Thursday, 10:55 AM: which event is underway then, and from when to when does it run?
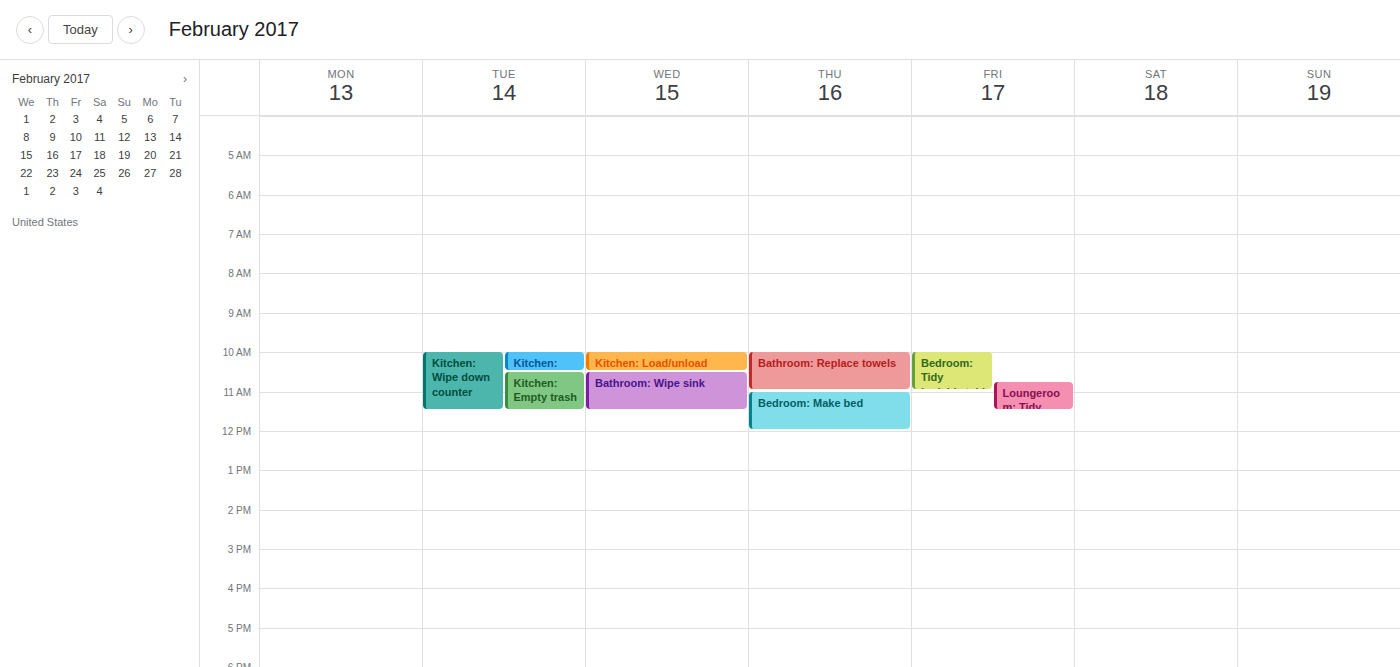
"Bathroom: Replace towels", 10:00 AM to 11:00 AM